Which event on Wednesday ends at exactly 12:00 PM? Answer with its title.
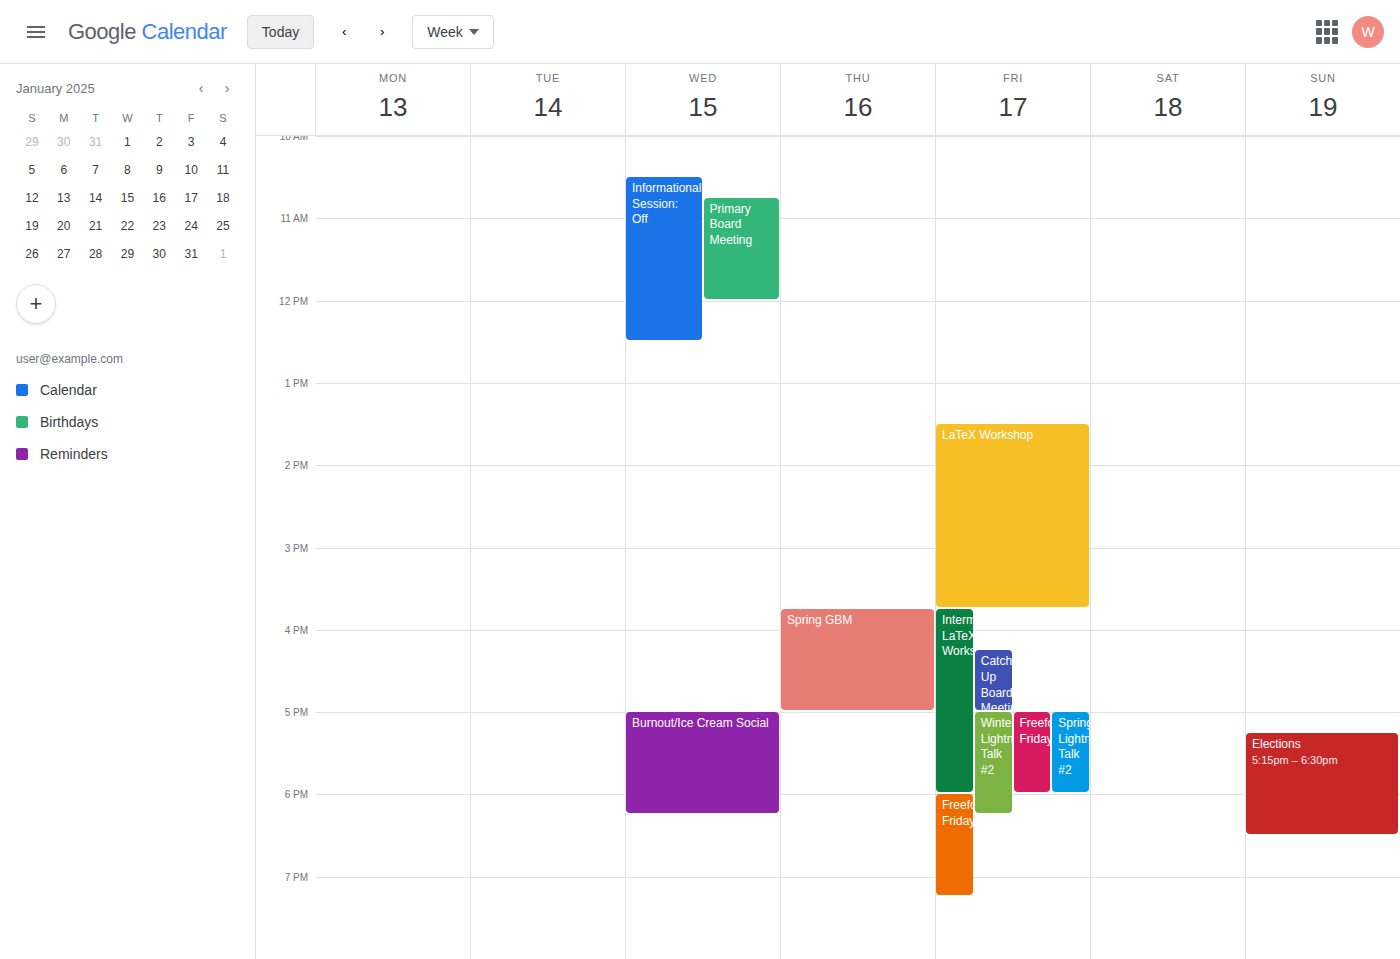
"Primary Board Meeting"